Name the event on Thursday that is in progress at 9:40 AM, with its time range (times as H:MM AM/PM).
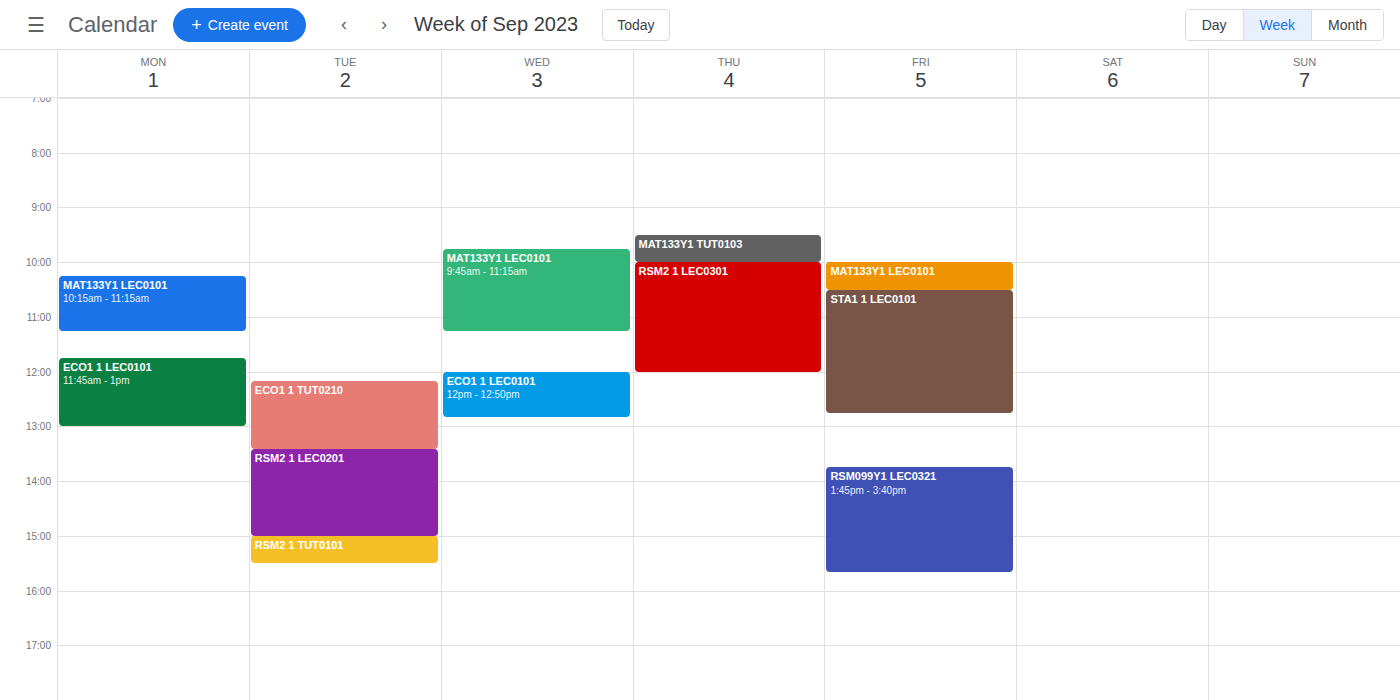
"MAT133Y1 TUT0103", 9:30 AM to 10:00 AM